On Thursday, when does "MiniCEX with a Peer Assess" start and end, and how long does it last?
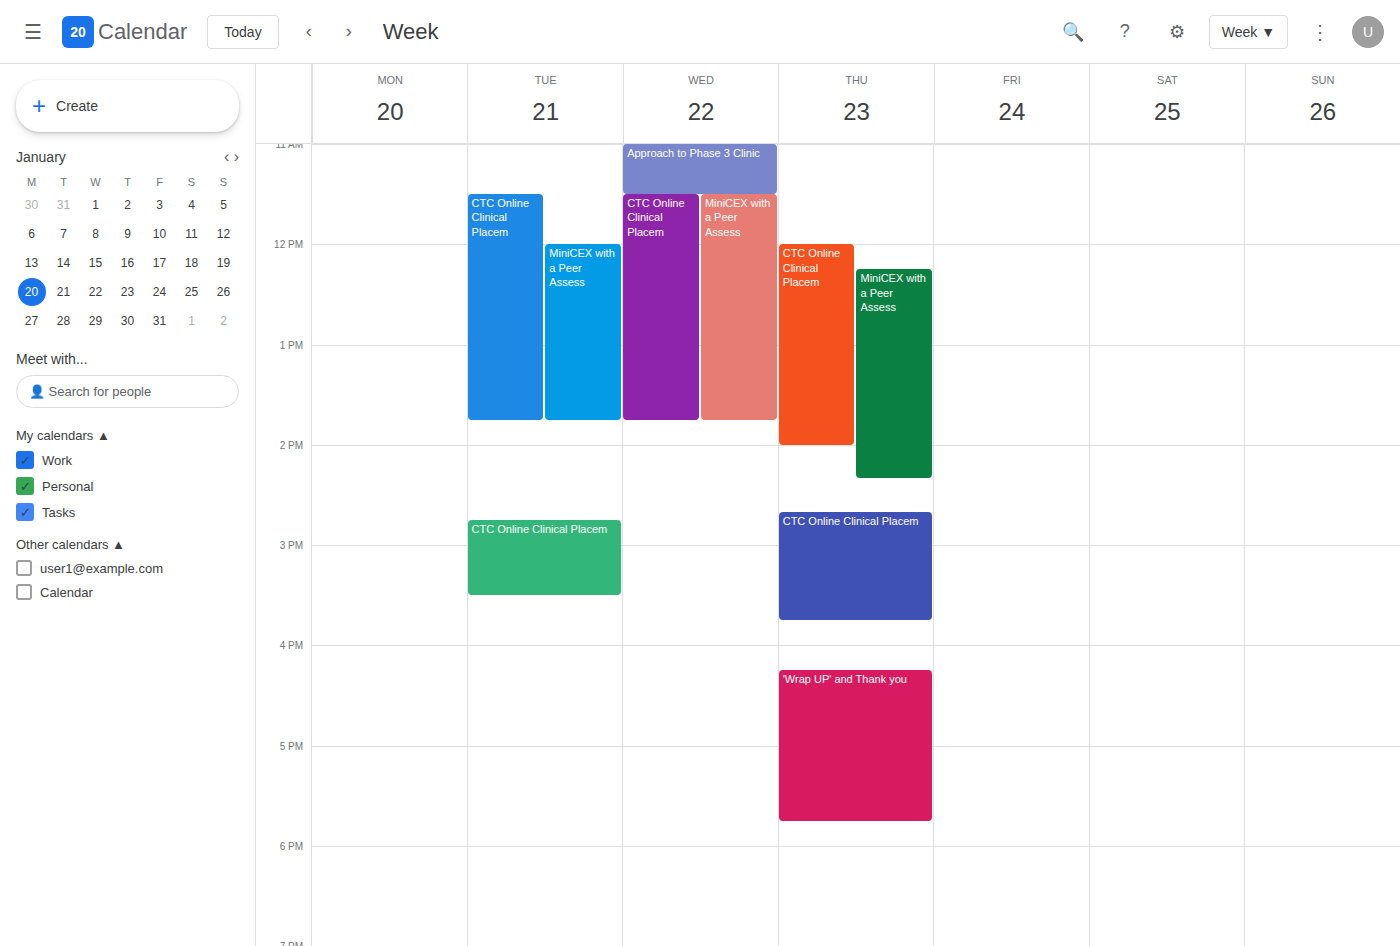
12:15 PM to 2:20 PM, 2 hours 5 minutes